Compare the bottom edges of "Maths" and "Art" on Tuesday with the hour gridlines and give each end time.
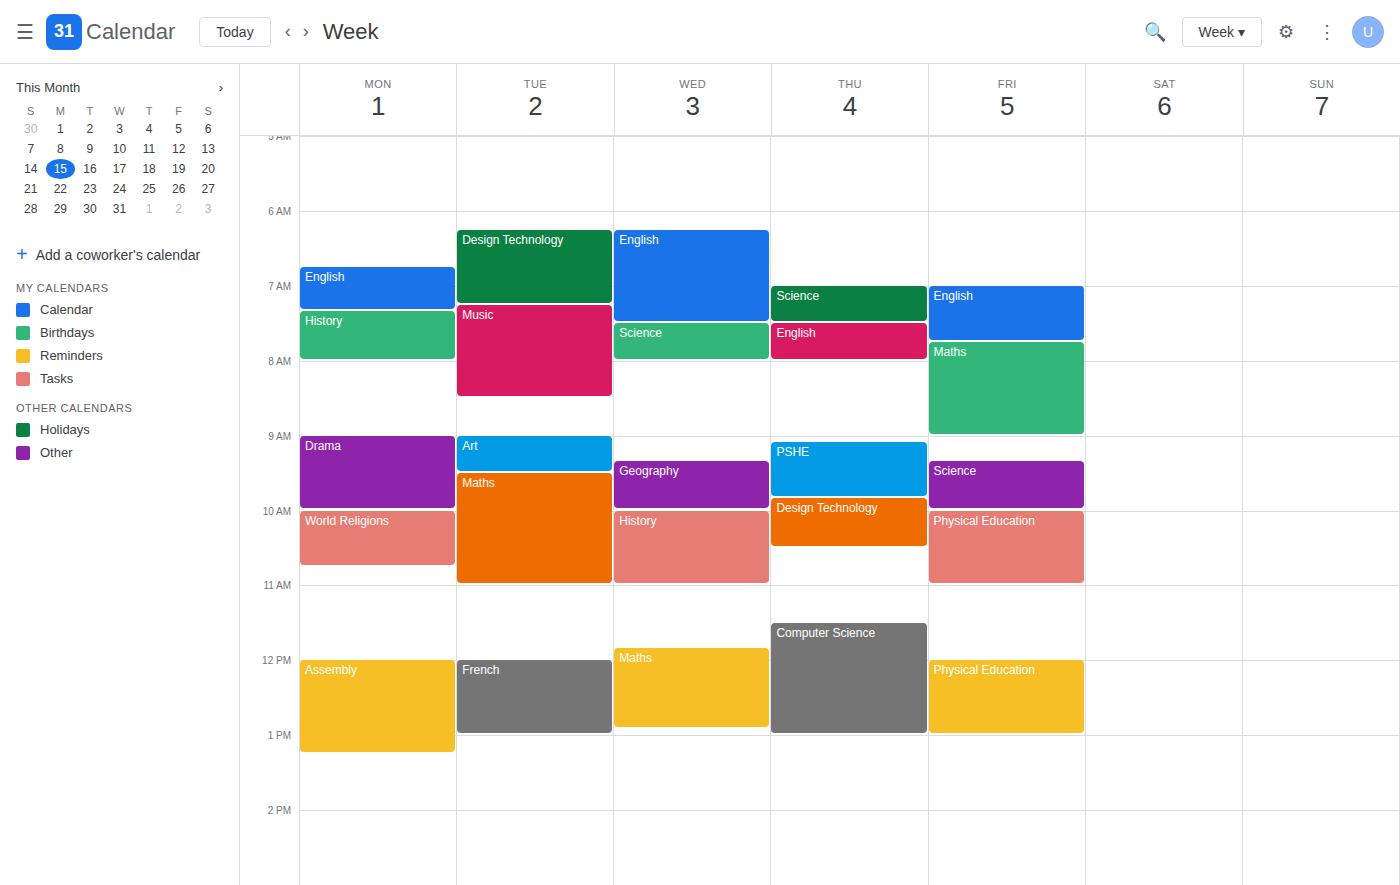
"Maths": 11:00 AM, exactly on the 11 AM line. "Art": 9:30 AM, halfway between the 9 AM and 10 AM lines.